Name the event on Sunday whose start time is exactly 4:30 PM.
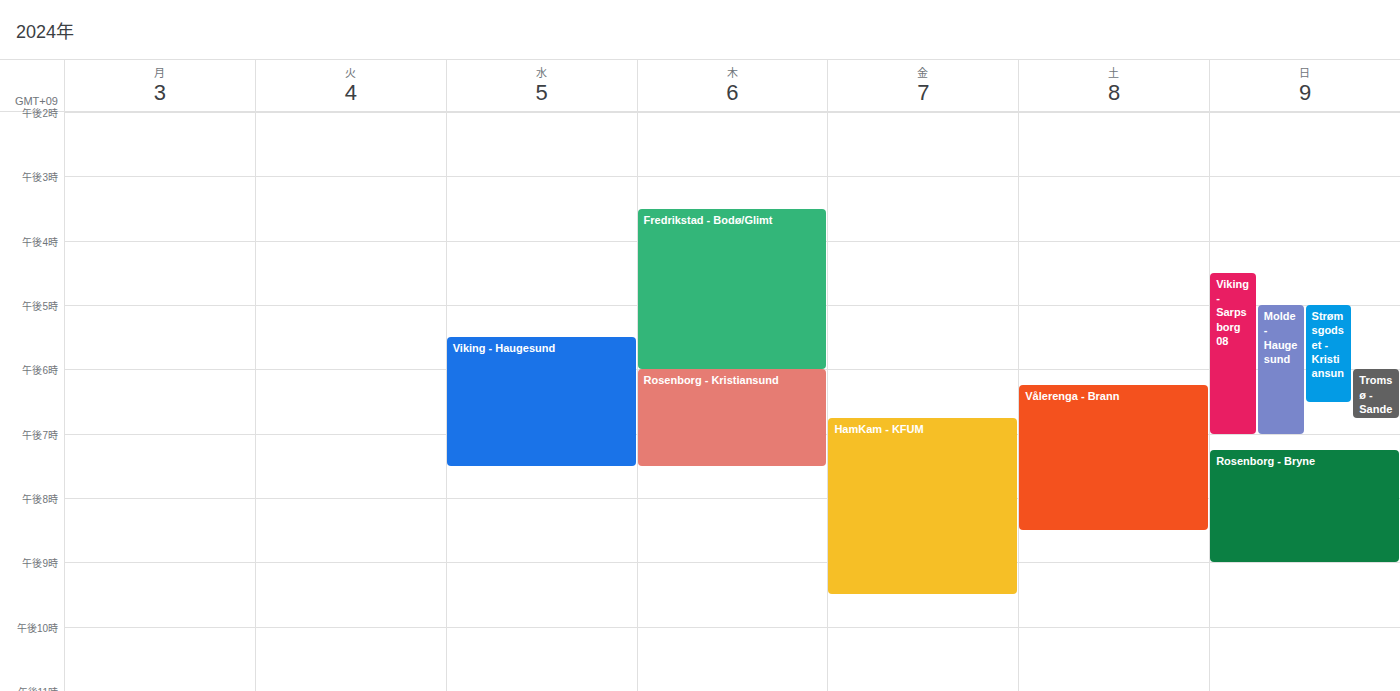
"Viking - Sarpsborg 08"